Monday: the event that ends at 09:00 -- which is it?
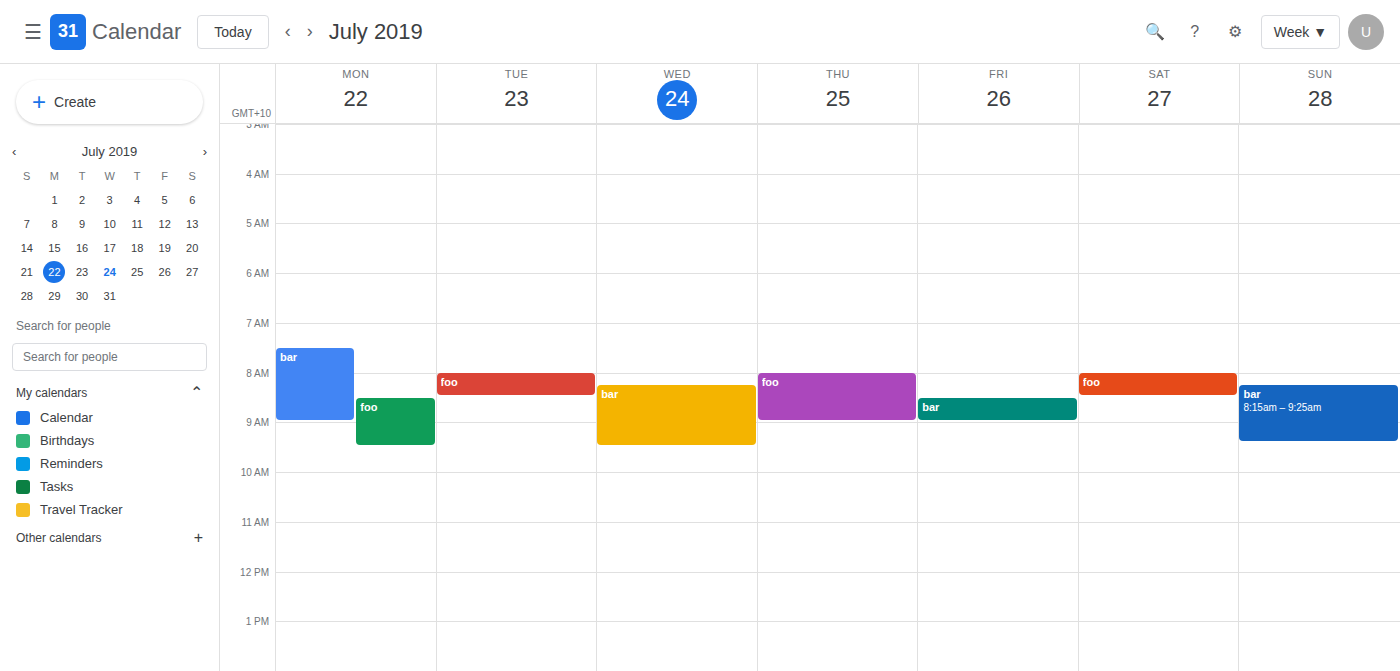
"bar"